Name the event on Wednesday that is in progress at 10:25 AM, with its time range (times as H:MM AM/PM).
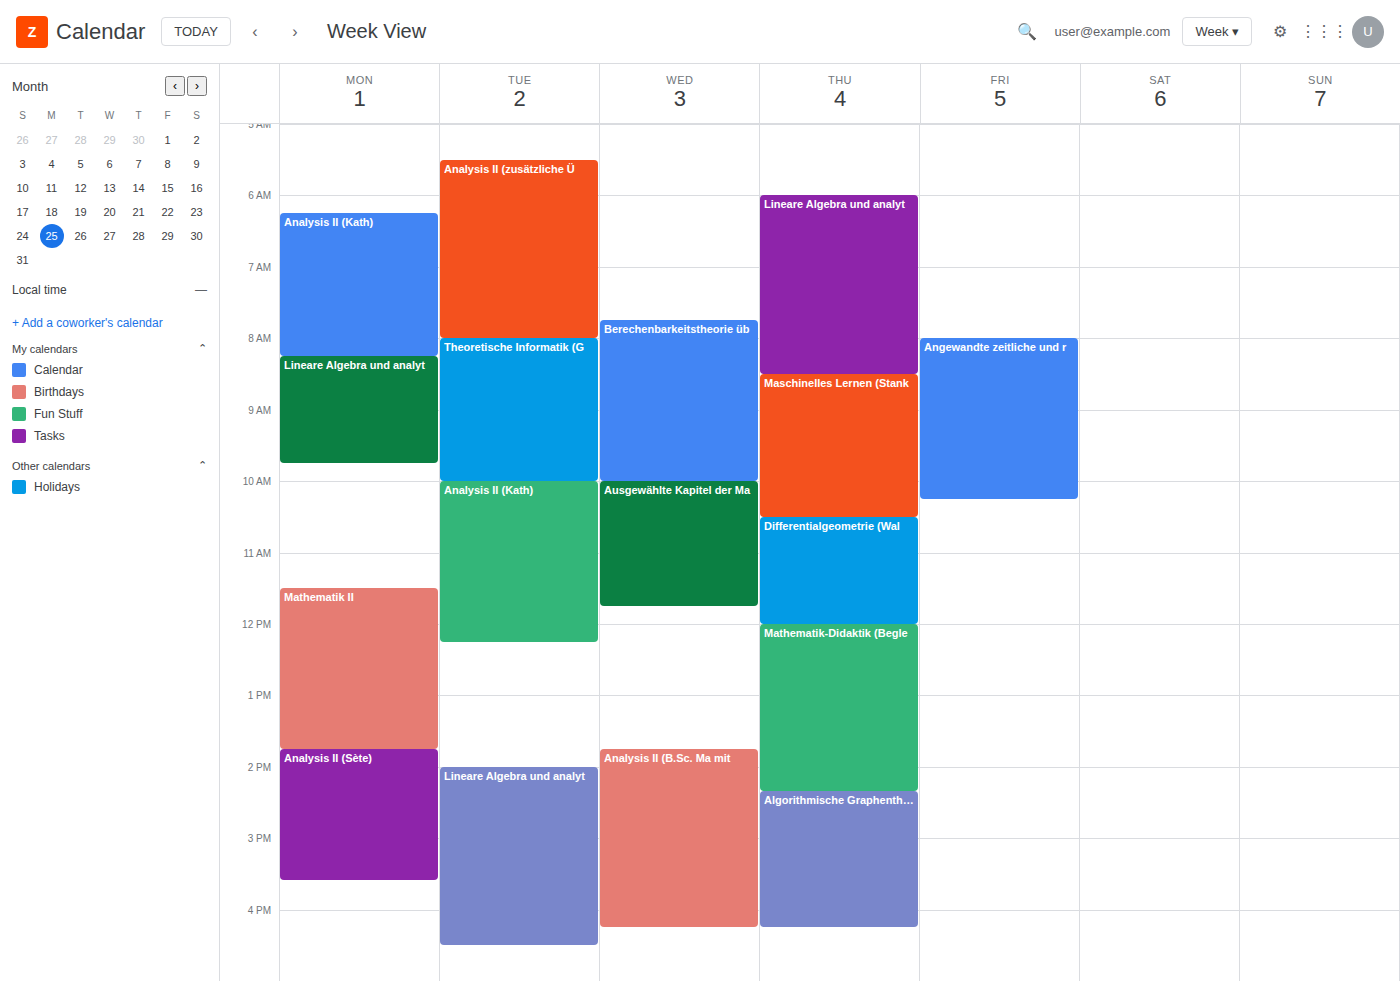
"Ausgewählte Kapitel der Ma", 10:00 AM to 11:45 AM